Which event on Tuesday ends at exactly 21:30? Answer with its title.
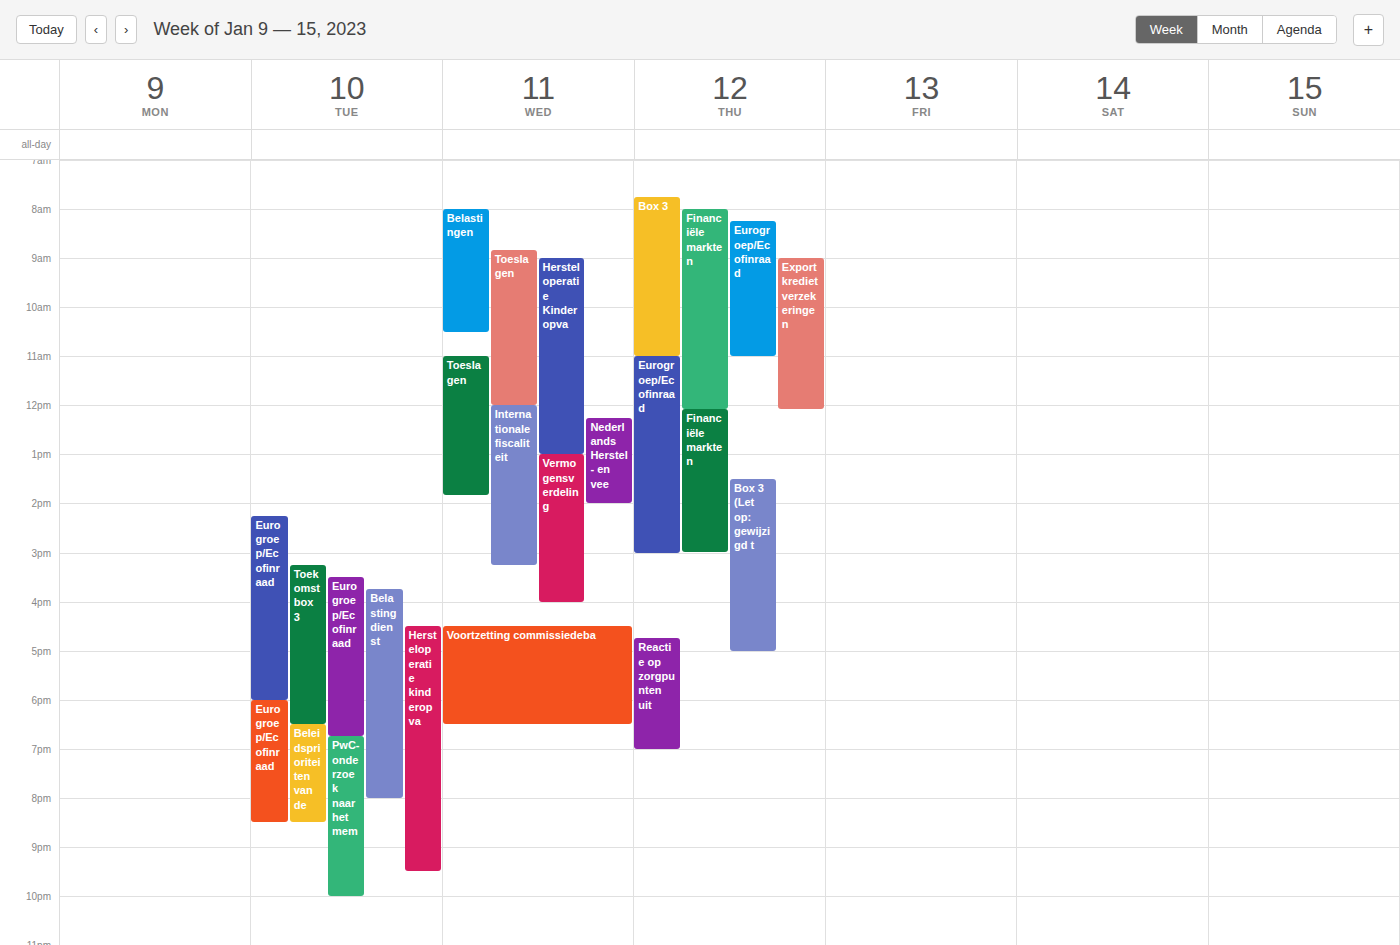
"Hersteloperatie kinderopva"